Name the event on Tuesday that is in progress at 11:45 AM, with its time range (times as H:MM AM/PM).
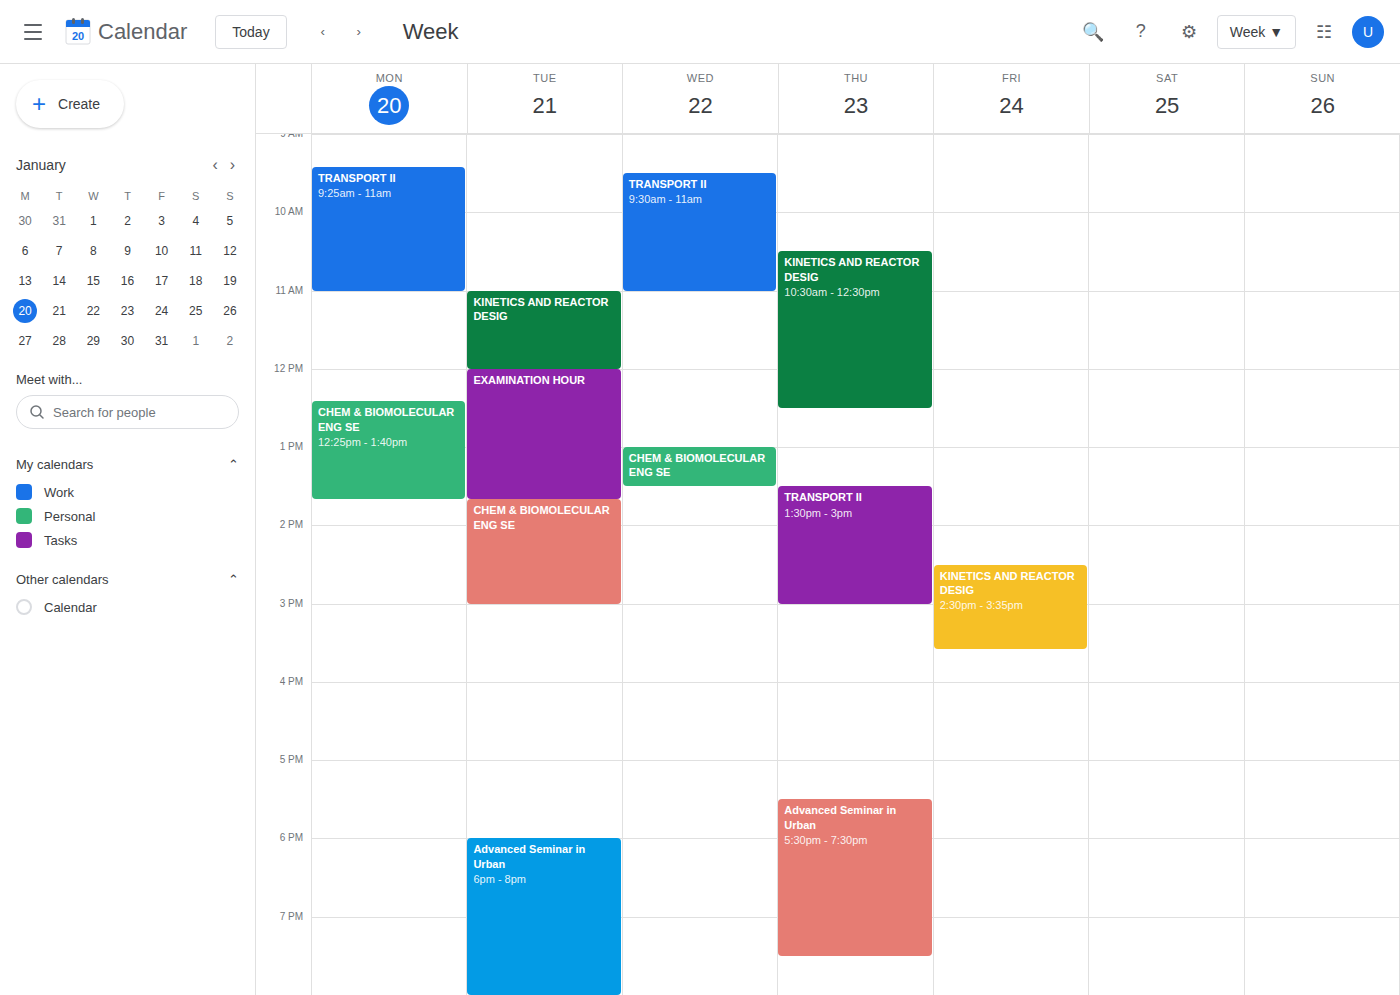
"KINETICS AND REACTOR DESIG", 11:00 AM to 12:00 PM